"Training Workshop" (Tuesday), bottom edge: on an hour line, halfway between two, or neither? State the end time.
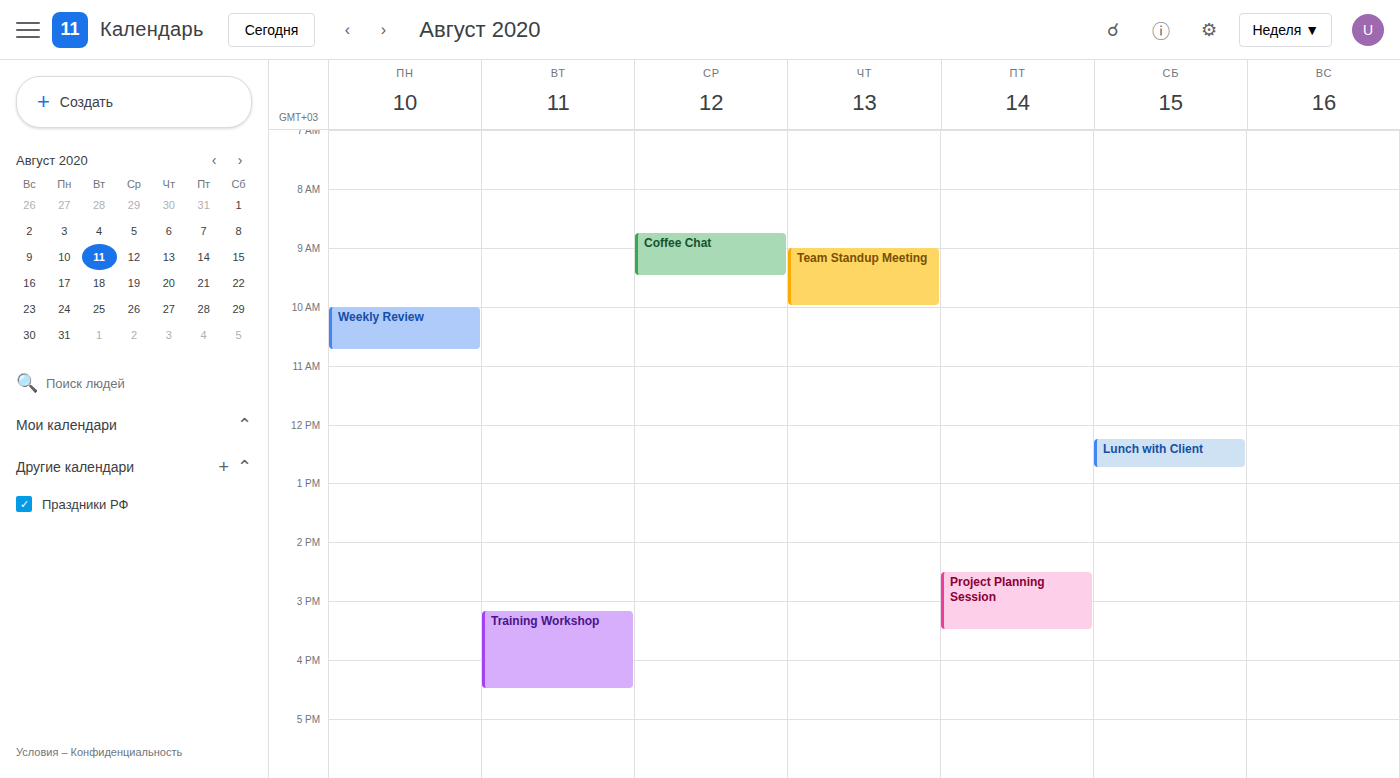
4:30 PM -- halfway between the 4 PM and 5 PM lines.